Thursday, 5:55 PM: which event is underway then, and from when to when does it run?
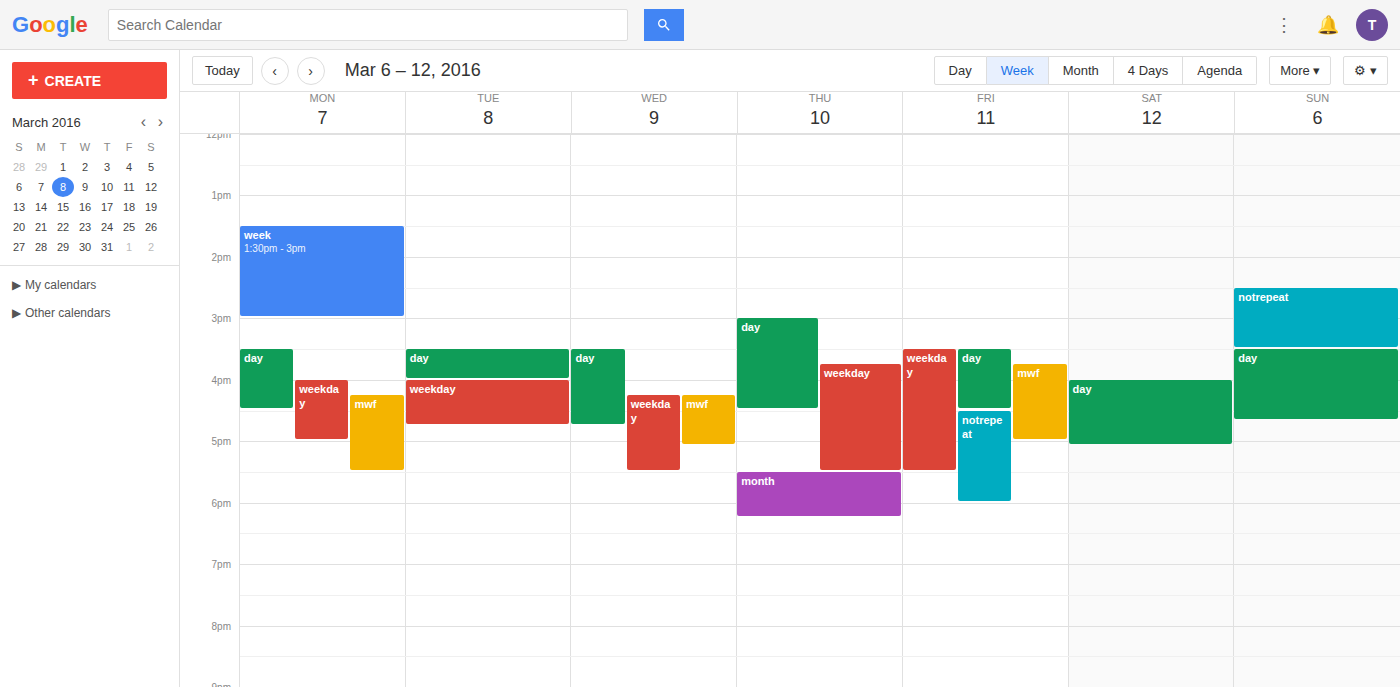
"month", 5:30 PM to 6:15 PM